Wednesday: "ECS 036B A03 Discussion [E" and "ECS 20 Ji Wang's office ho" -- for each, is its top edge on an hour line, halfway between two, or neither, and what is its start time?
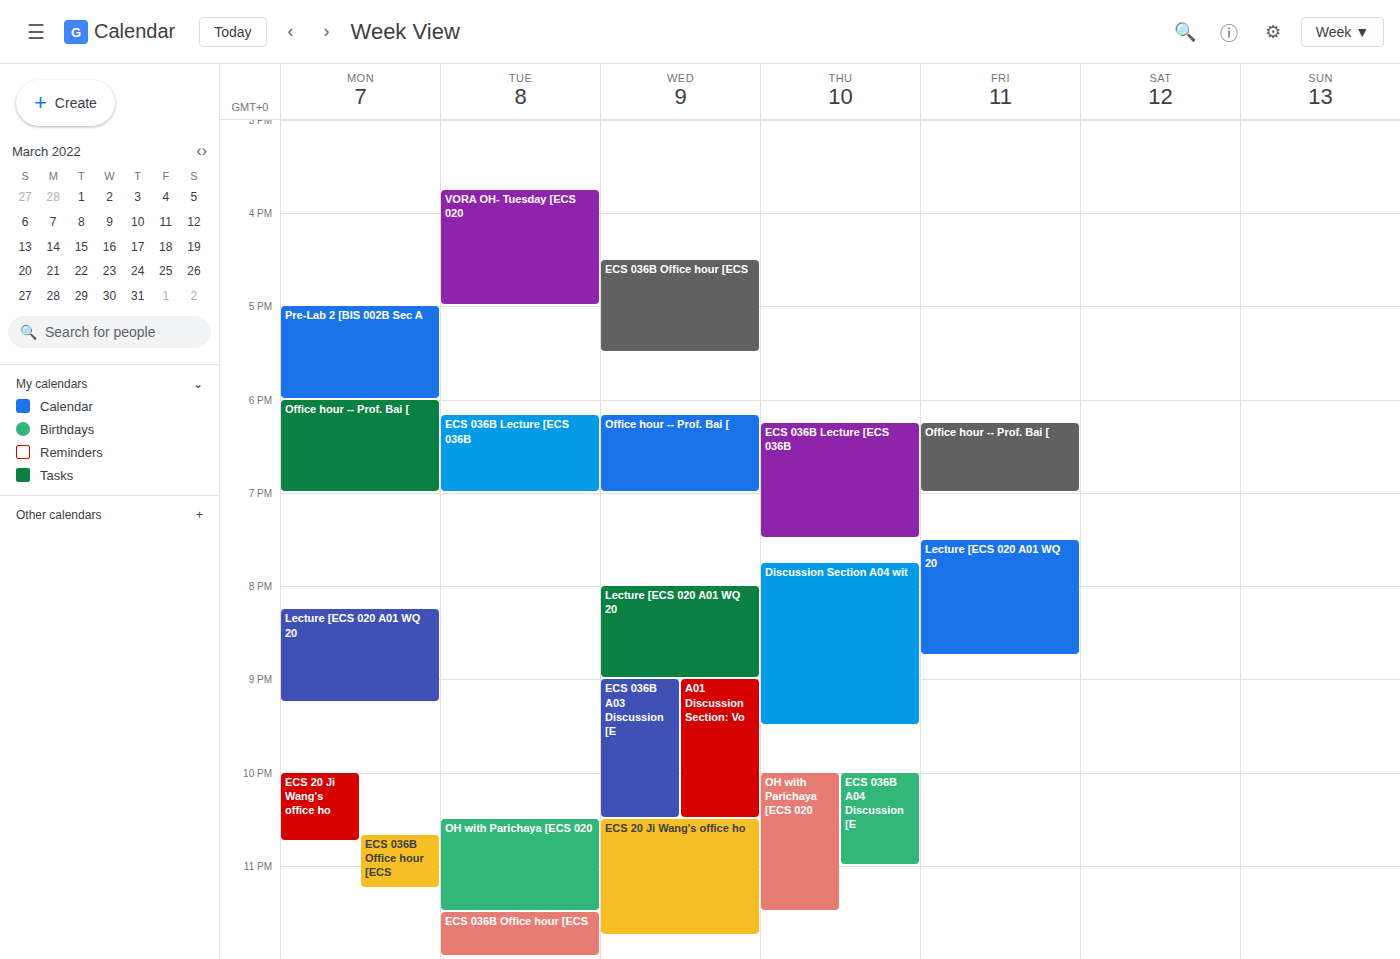
"ECS 036B A03 Discussion [E": 9:00 PM, exactly on the 9 PM line. "ECS 20 Ji Wang's office ho": 10:30 PM, halfway between the 10 PM and 11 PM lines.